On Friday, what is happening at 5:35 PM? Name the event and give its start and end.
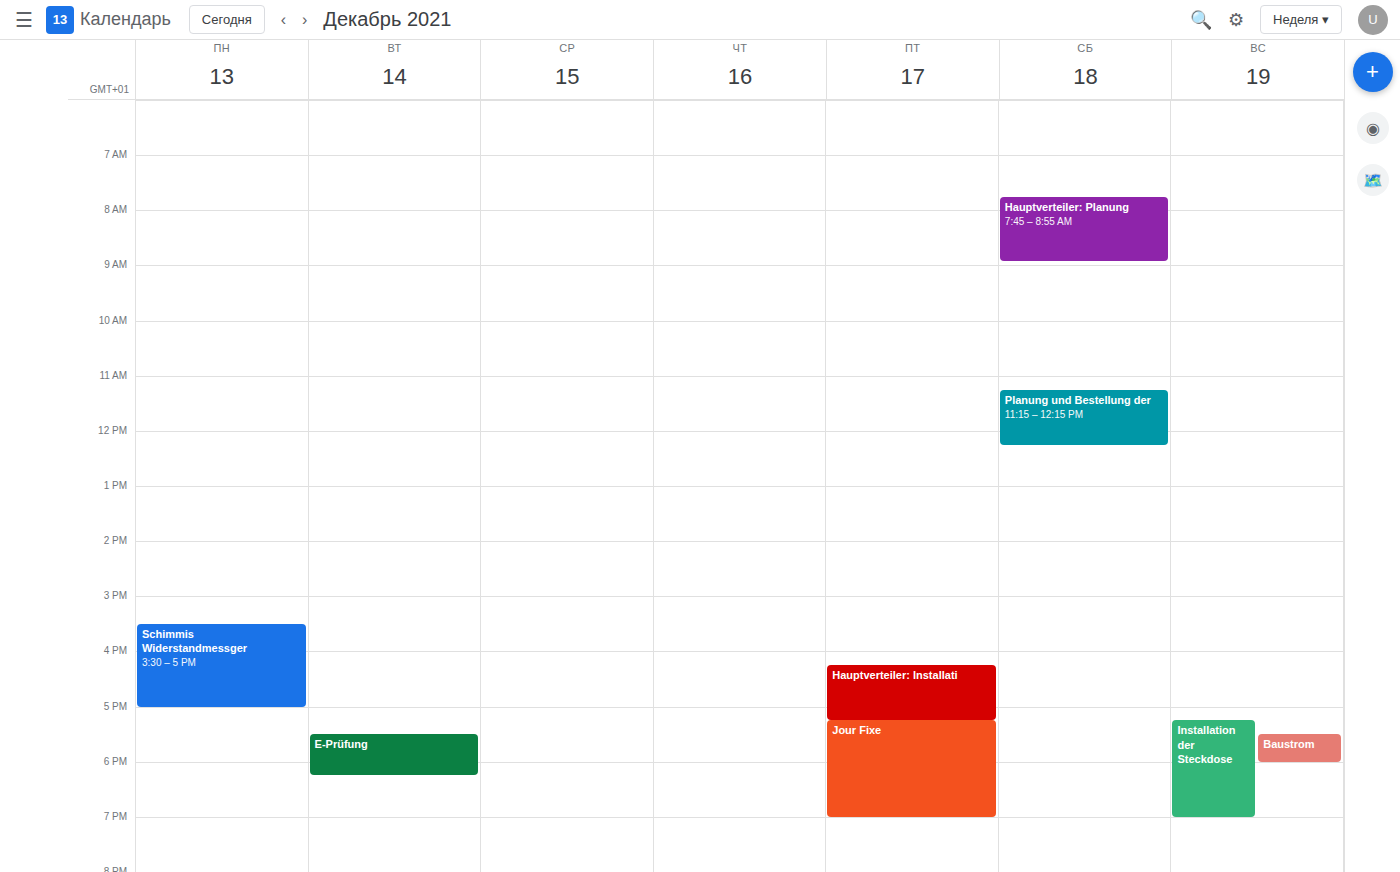
"Jour Fixe", 5:15 PM to 7:00 PM